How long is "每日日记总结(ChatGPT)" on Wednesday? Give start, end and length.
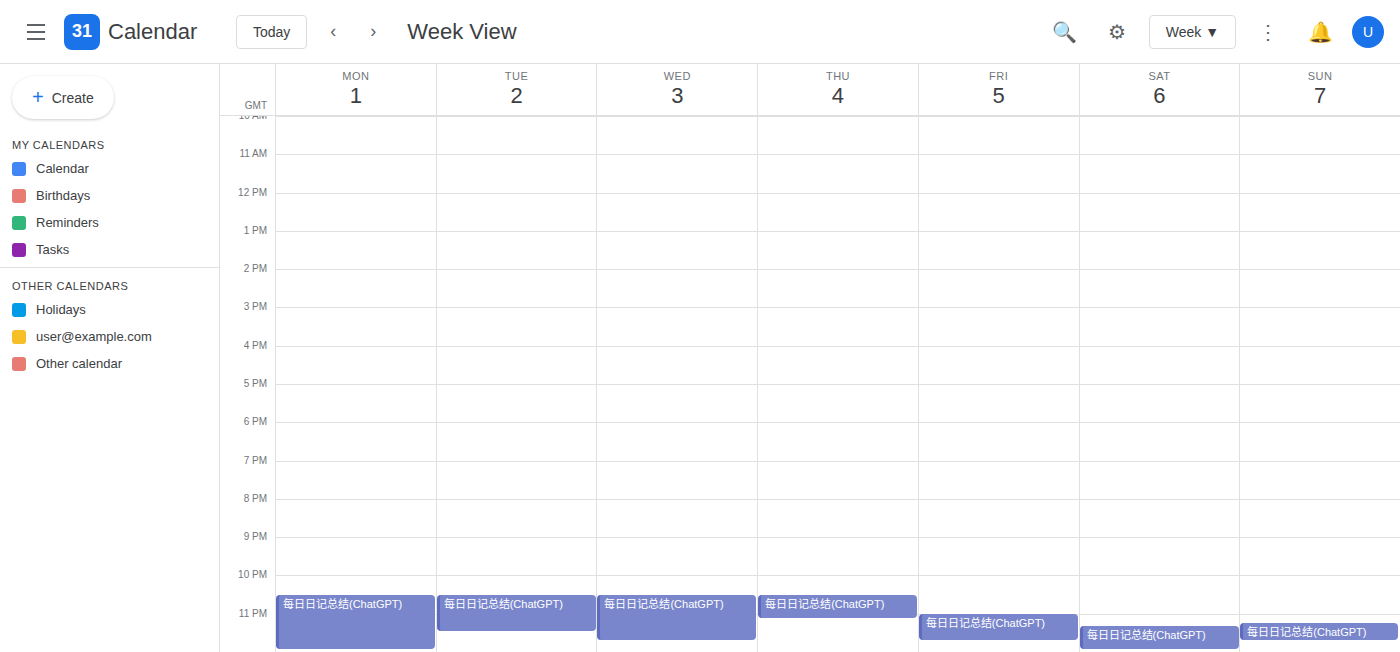
10:30 PM to 11:45 PM, 1 hour 15 minutes